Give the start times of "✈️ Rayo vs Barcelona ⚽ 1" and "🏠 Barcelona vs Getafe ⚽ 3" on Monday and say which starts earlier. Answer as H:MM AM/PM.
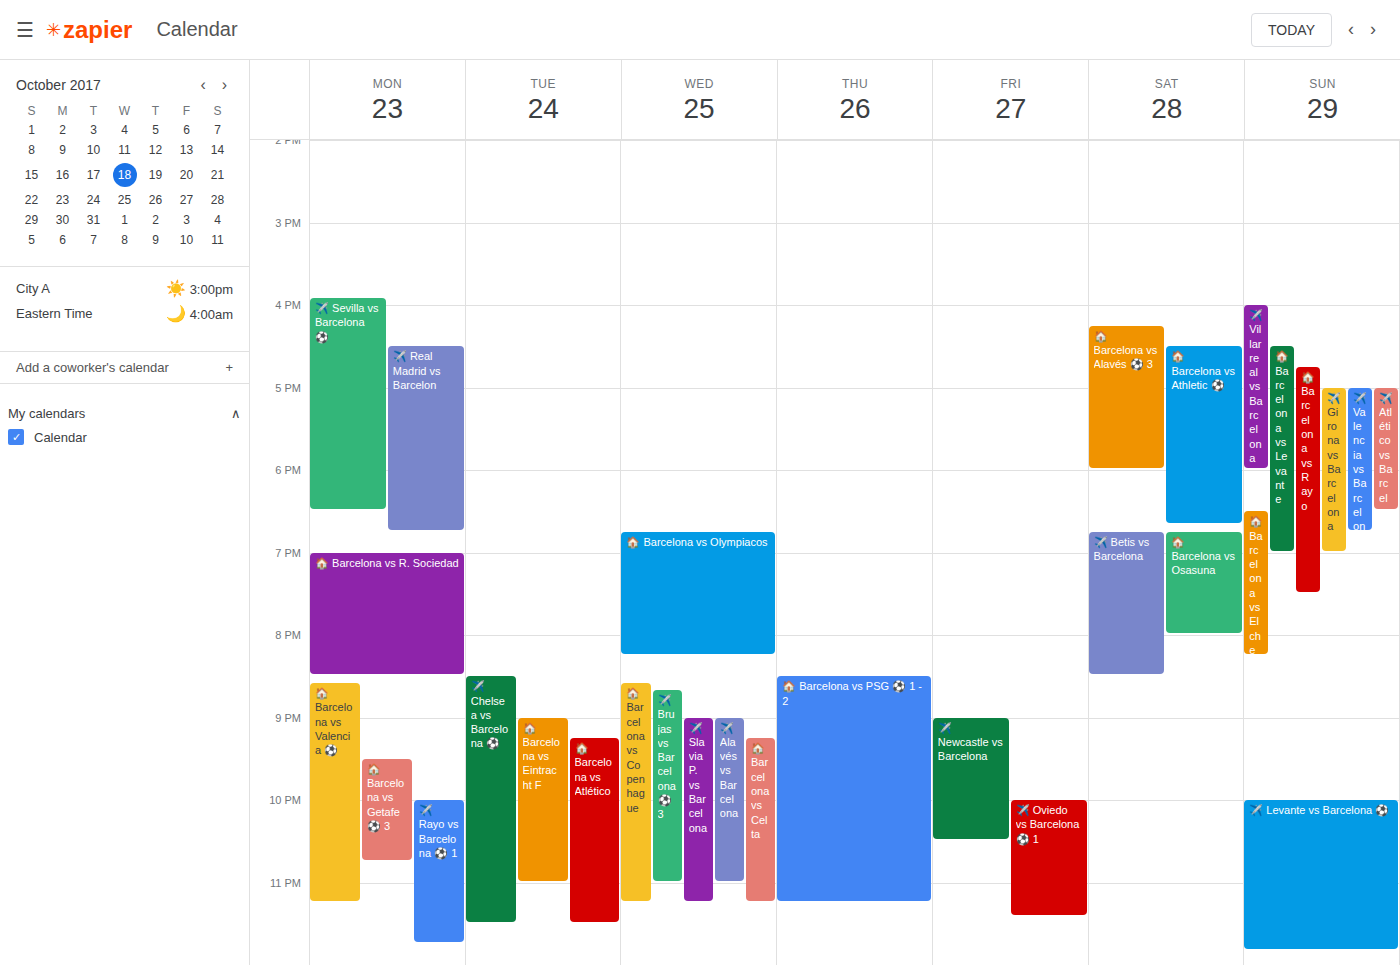
"🏠 Barcelona vs Getafe ⚽ 3" 9:30 PM; "✈️ Rayo vs Barcelona ⚽ 1" 10:00 PM.